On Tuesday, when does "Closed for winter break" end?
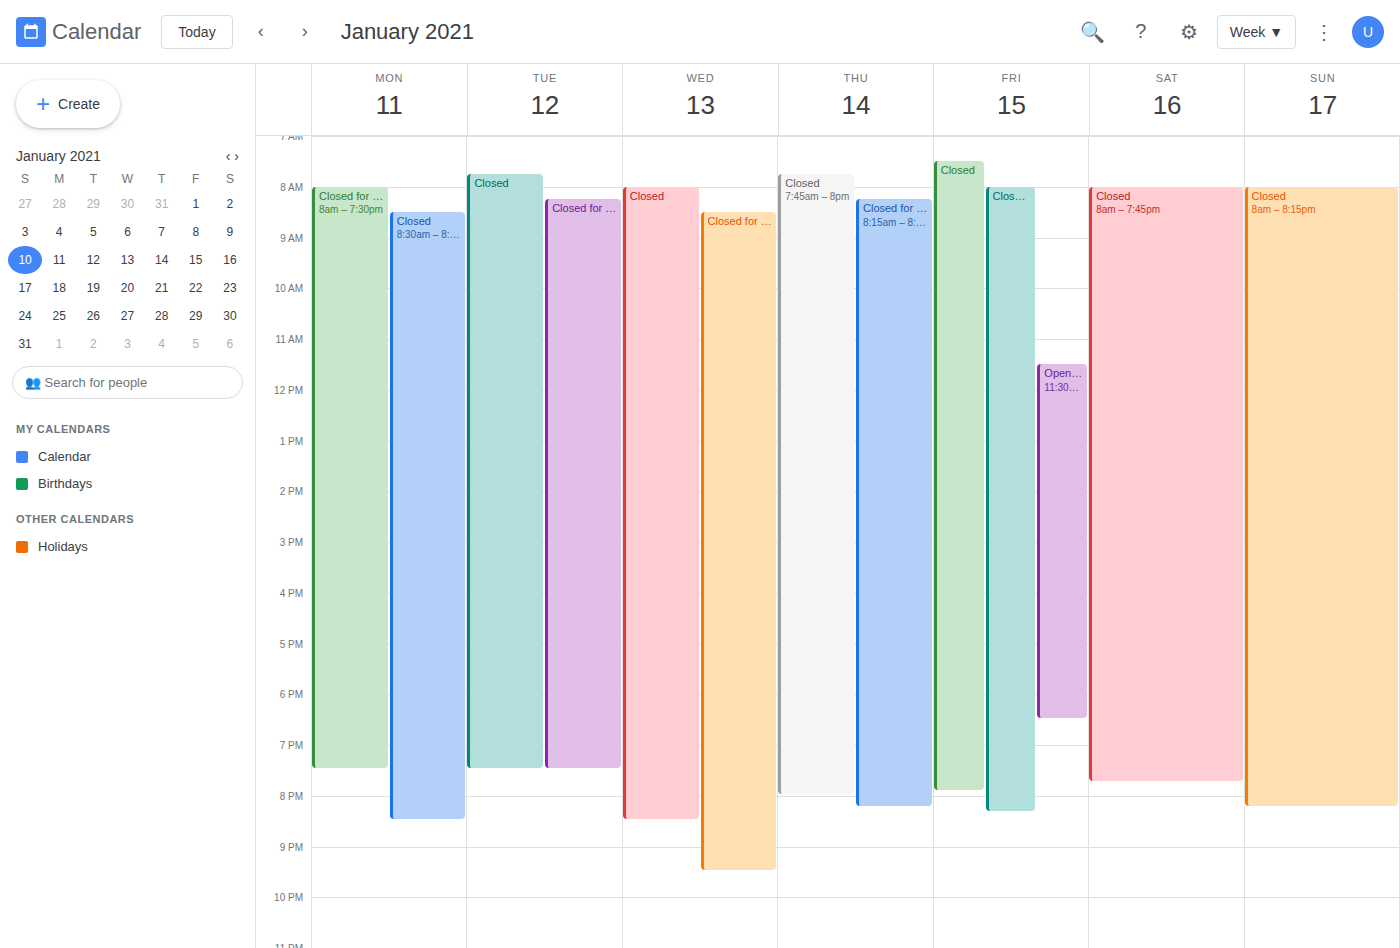
19:30